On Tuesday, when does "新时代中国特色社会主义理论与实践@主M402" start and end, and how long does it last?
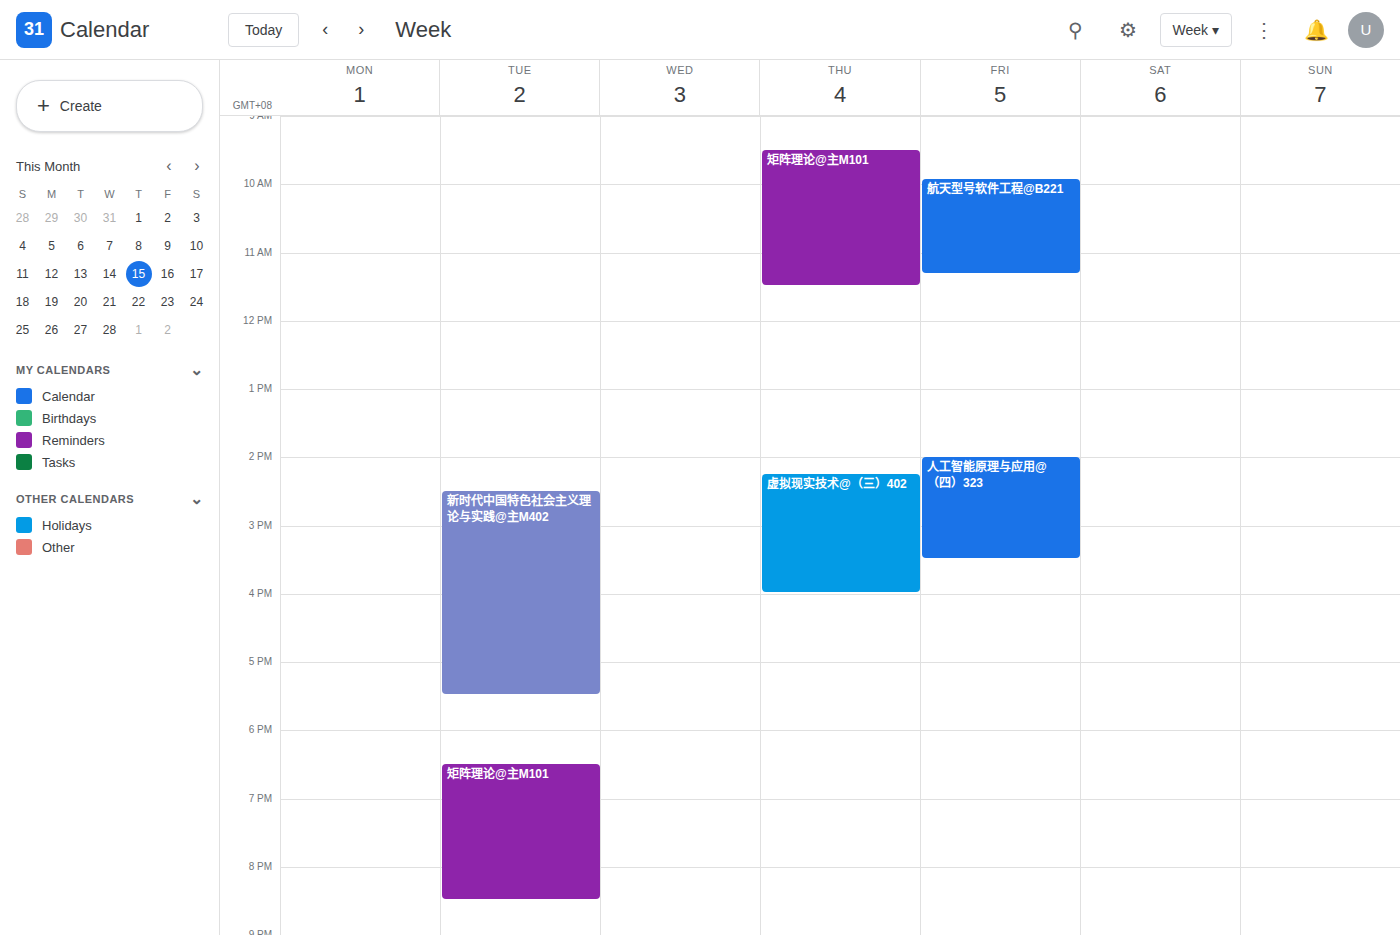
2:30 PM to 5:30 PM, 3 hours